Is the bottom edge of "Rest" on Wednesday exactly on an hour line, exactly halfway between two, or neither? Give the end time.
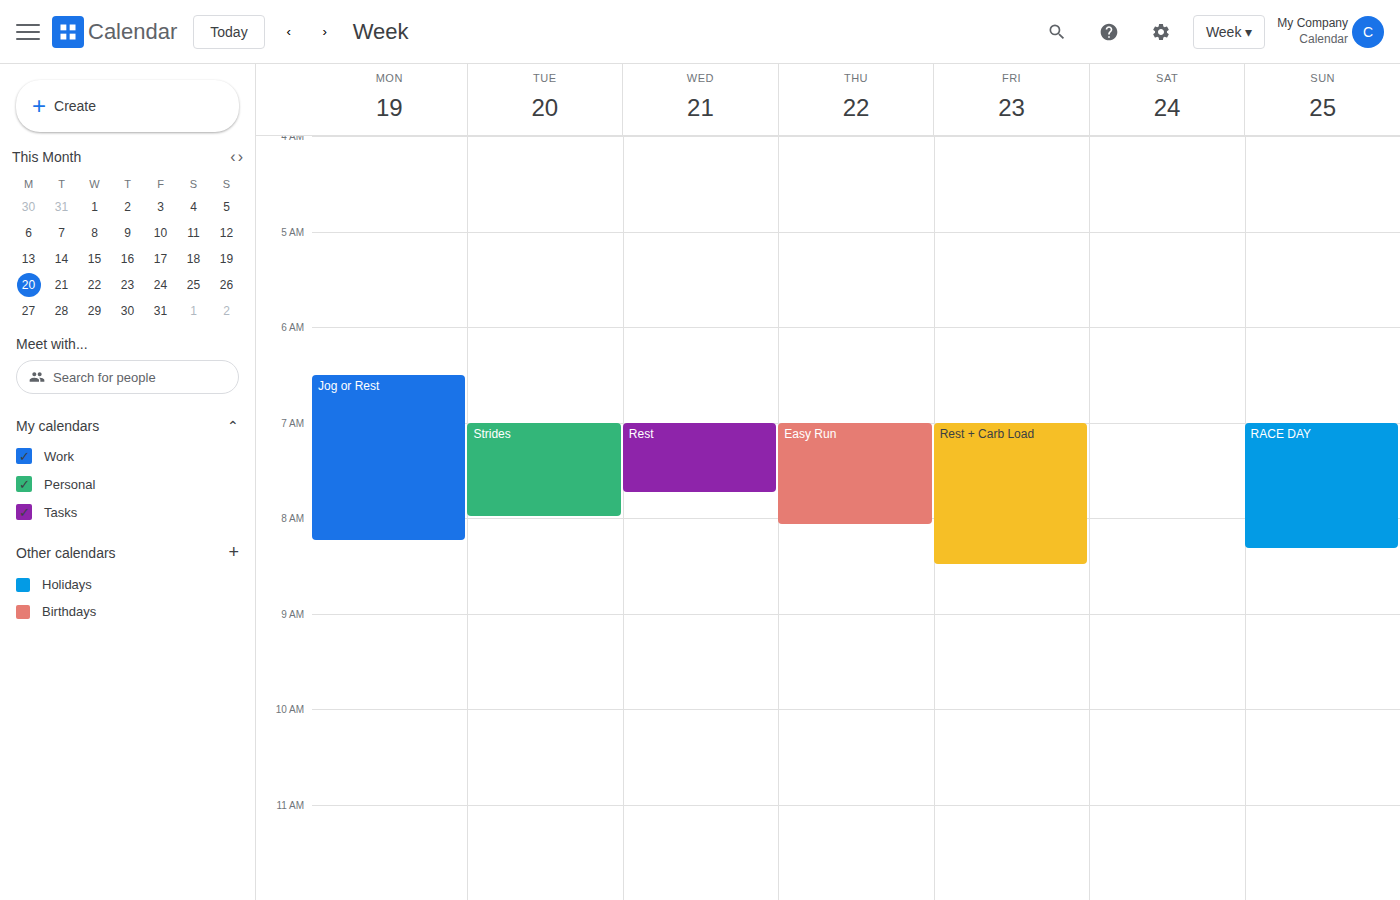
7:45 AM -- neither: three quarters of the way from the 7 AM line to the 8 AM line.